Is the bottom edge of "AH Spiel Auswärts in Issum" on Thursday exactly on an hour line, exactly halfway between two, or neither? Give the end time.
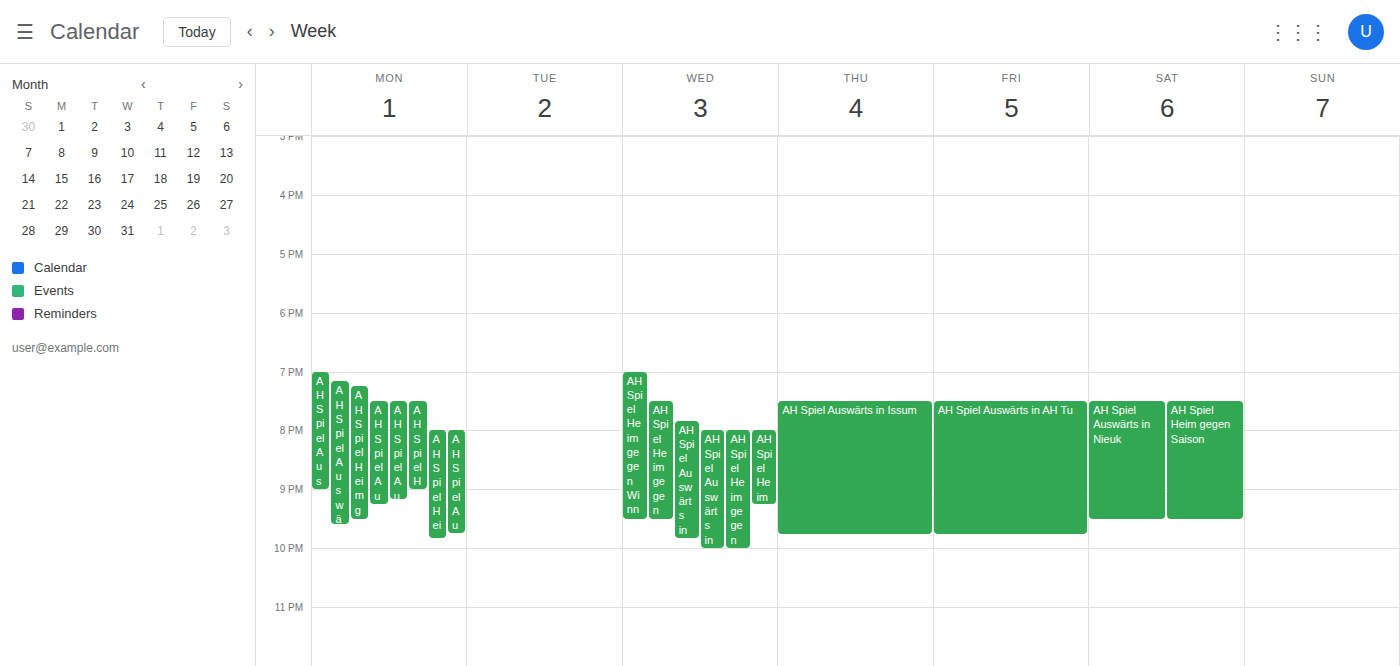
21:45 -- neither: three quarters of the way from the 21:00 line to the 22:00 line.